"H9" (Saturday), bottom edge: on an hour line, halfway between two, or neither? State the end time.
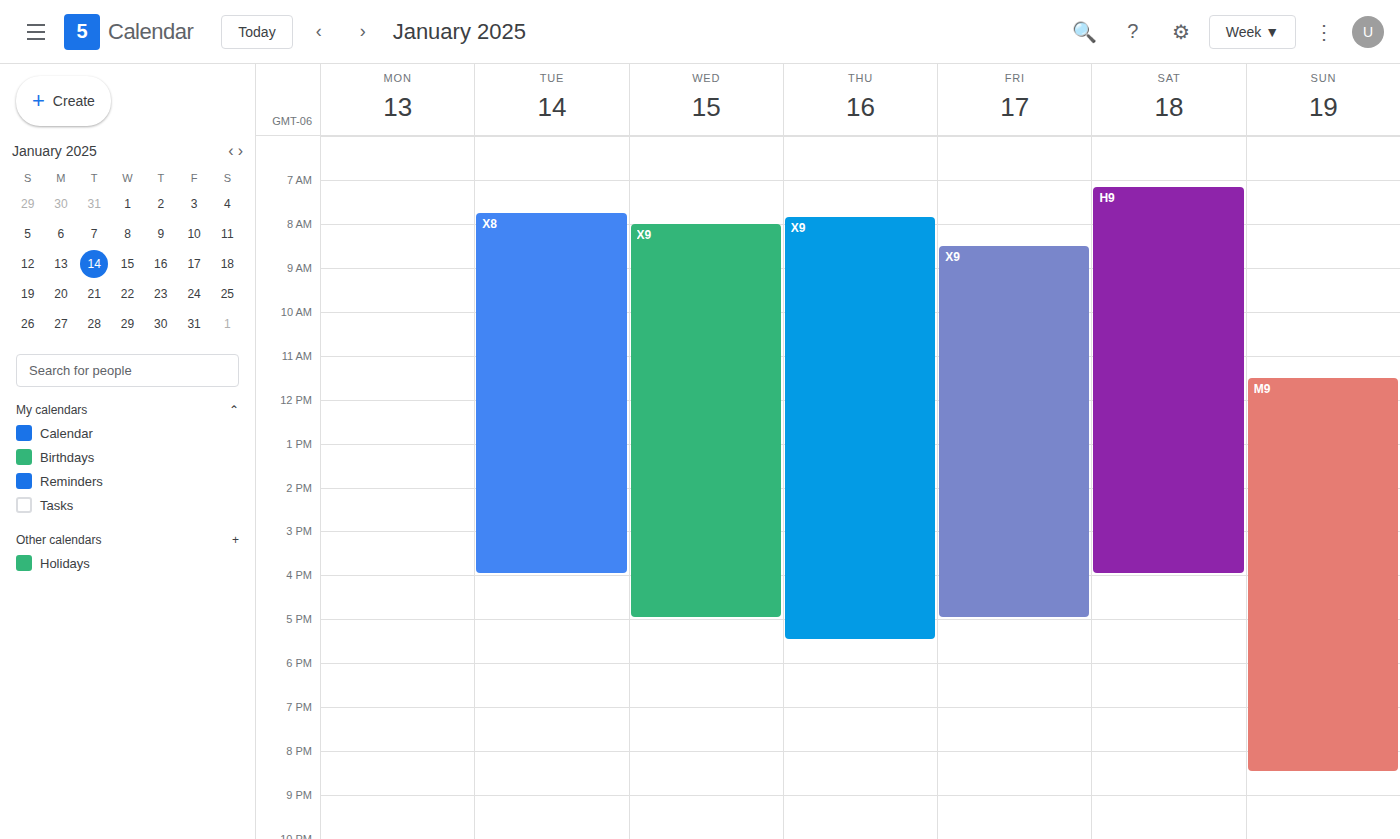
4:00 PM -- exactly on the 4 PM line.